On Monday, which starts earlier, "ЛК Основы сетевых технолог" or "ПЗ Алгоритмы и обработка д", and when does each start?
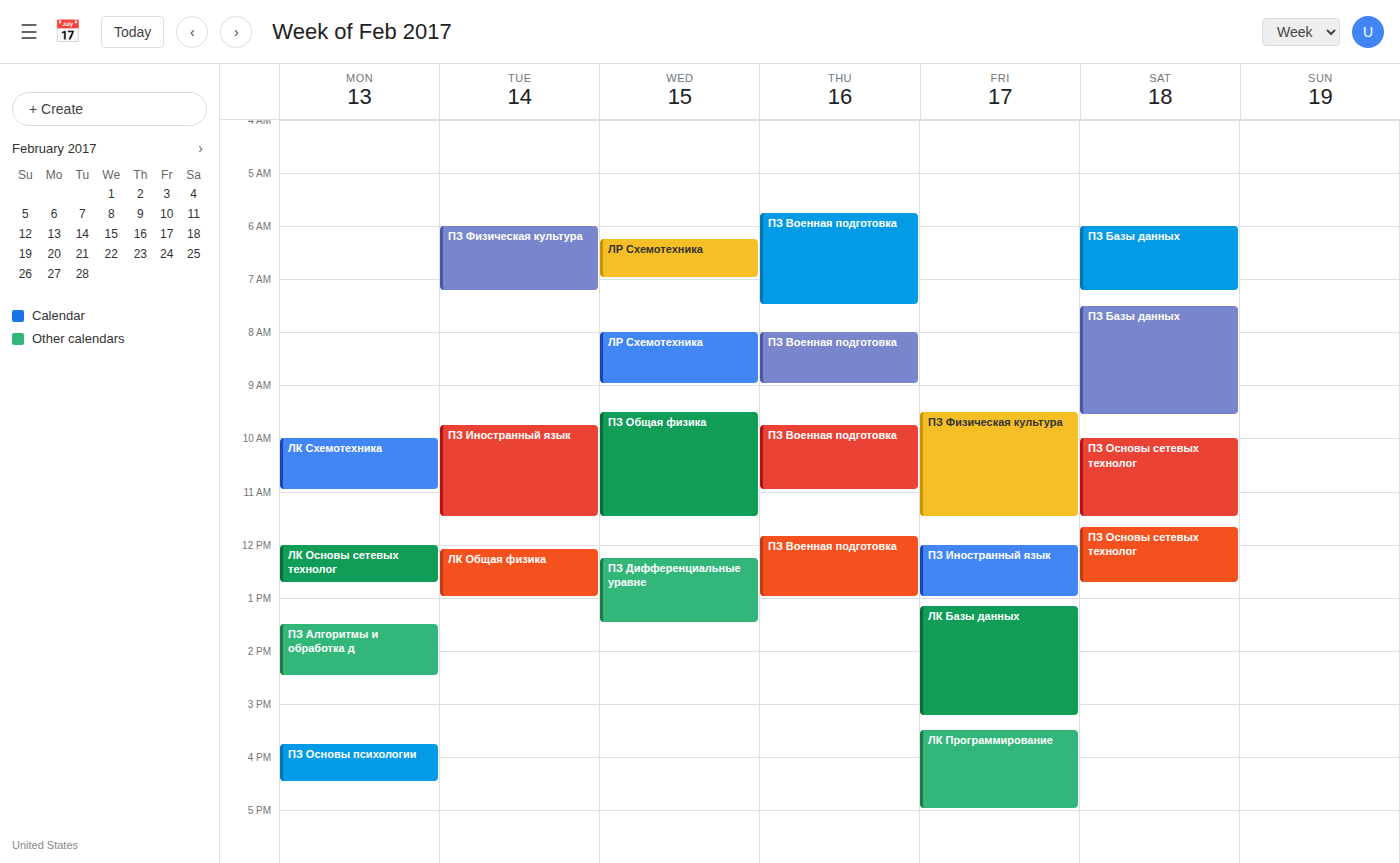
"ЛК Основы сетевых технолог" 12:00 PM; "ПЗ Алгоритмы и обработка д" 1:30 PM.